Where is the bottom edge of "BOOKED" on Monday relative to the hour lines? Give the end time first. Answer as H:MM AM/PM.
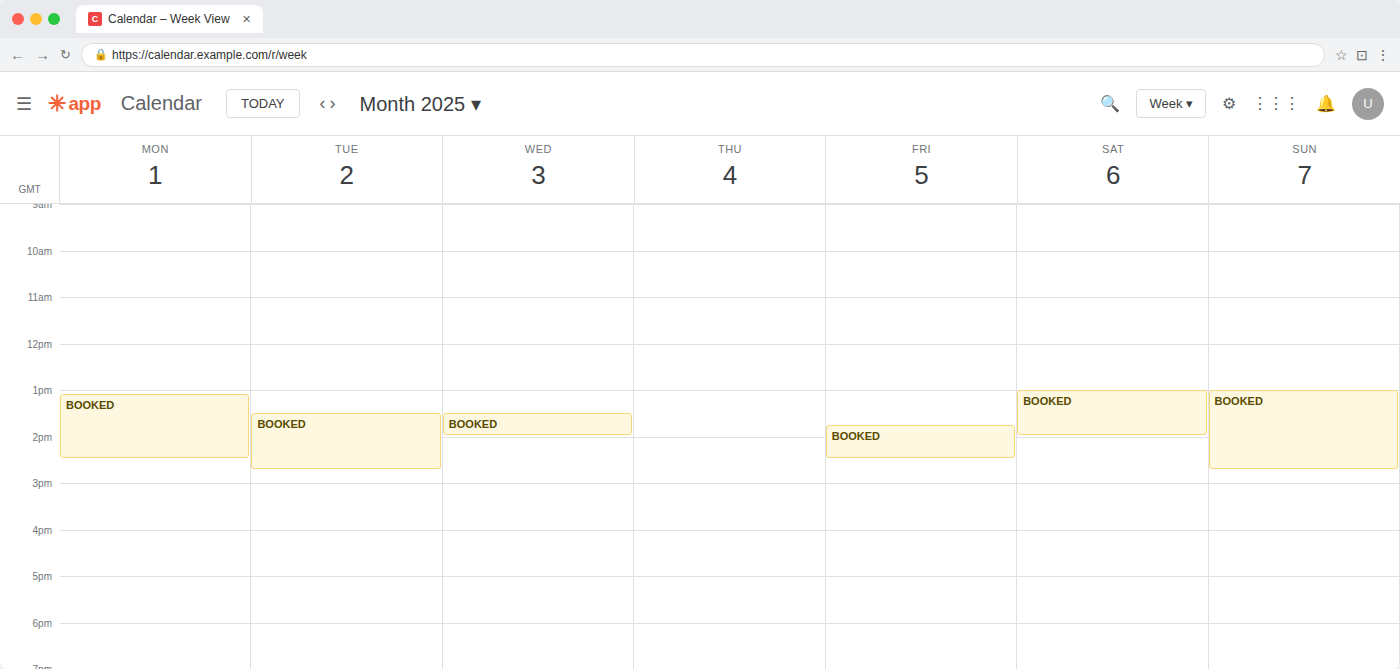
2:30 PM -- halfway between the 2 PM and 3 PM lines.